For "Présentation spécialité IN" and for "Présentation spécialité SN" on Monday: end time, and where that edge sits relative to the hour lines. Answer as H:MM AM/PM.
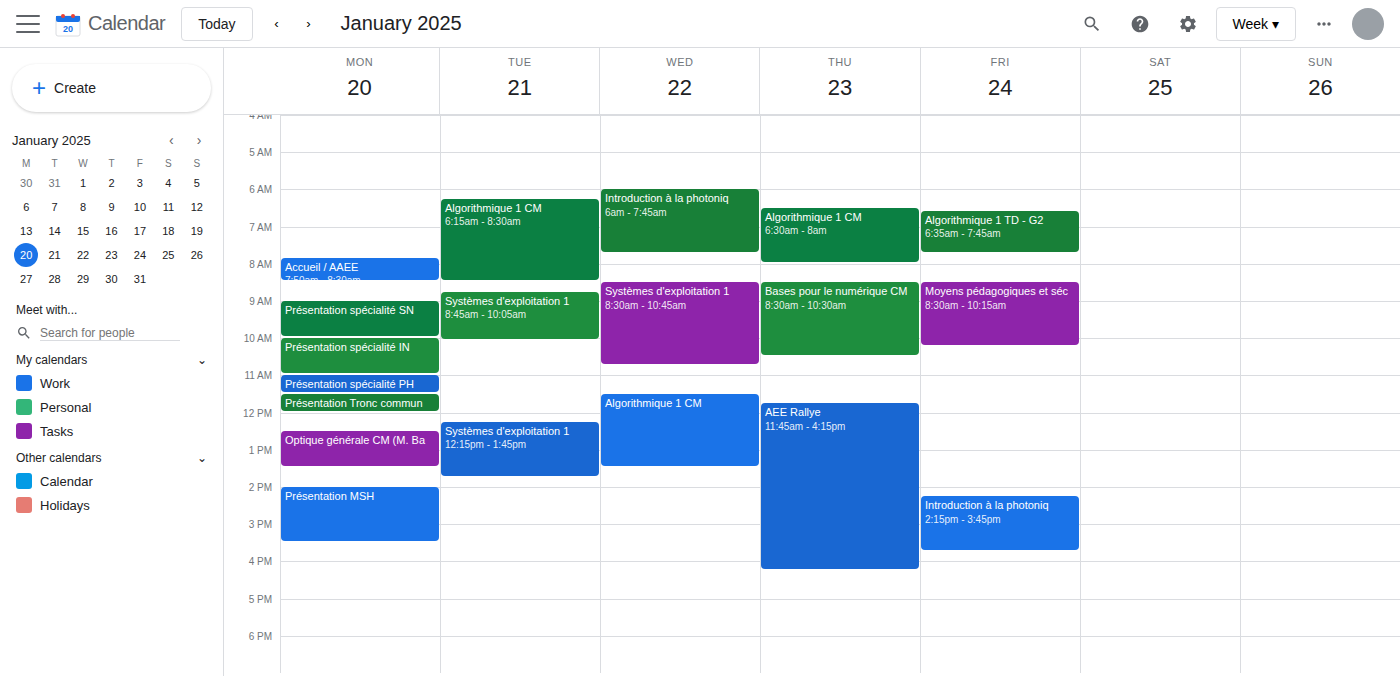
"Présentation spécialité IN": 11:00 AM, exactly on the 11 AM line. "Présentation spécialité SN": 10:00 AM, exactly on the 10 AM line.